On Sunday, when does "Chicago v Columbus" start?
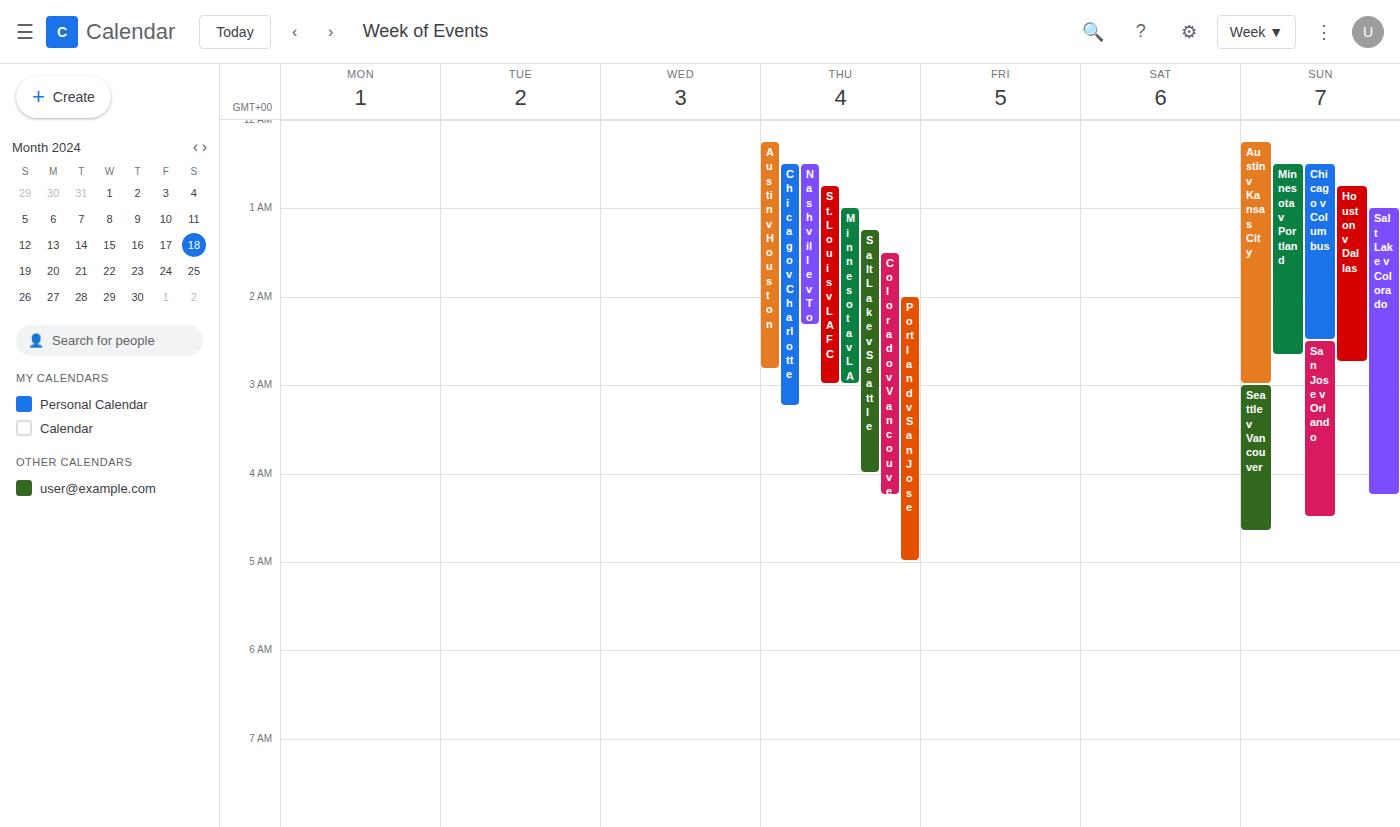
12:30 AM